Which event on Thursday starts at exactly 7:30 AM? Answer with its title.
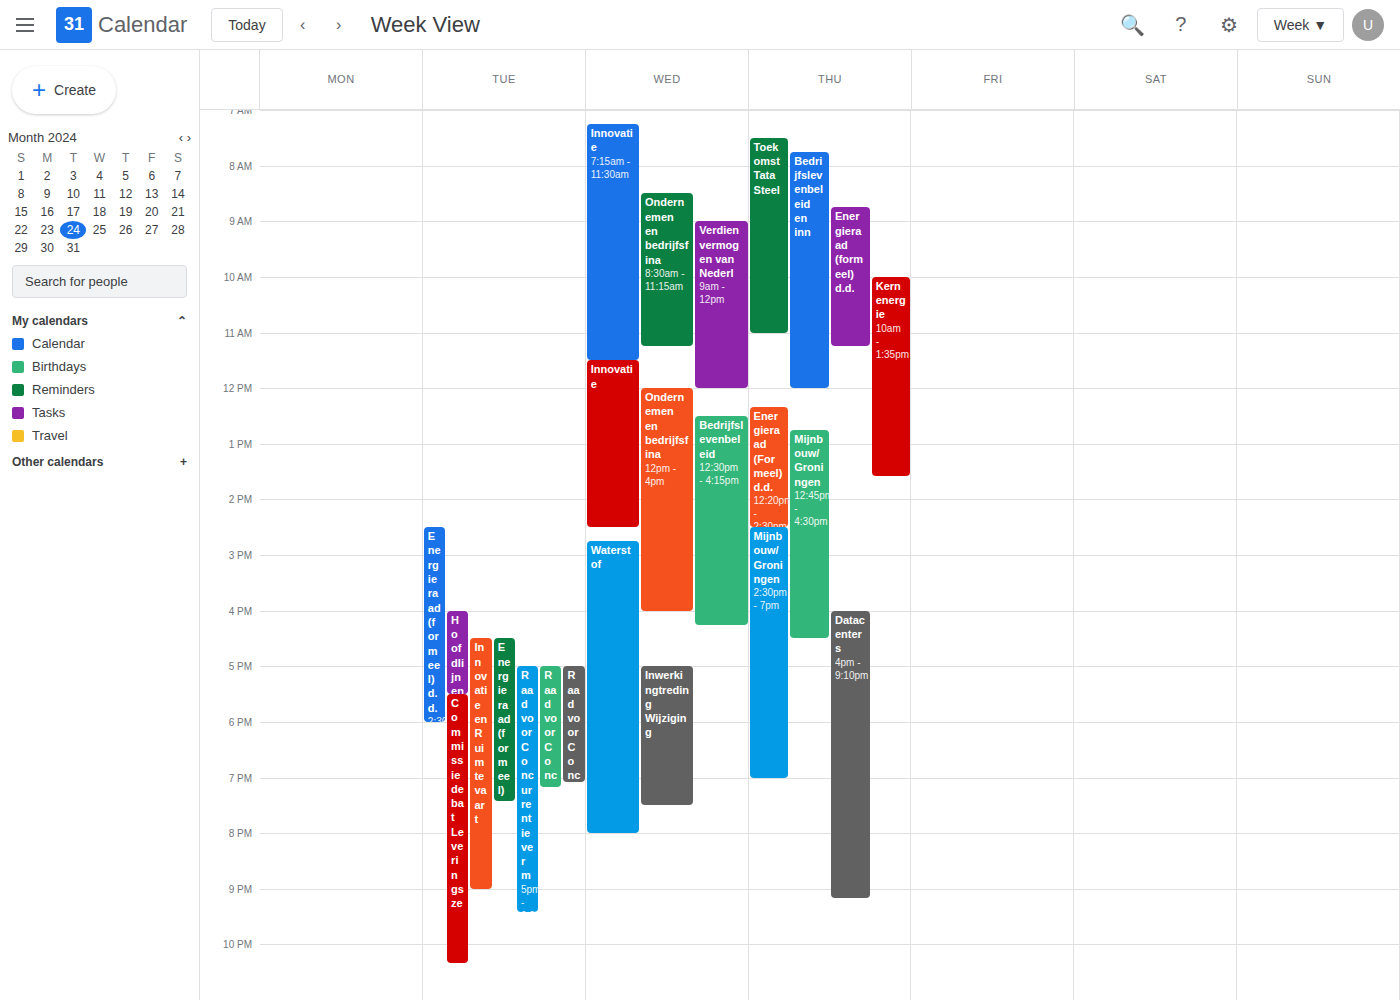
"Toekomst Tata Steel"